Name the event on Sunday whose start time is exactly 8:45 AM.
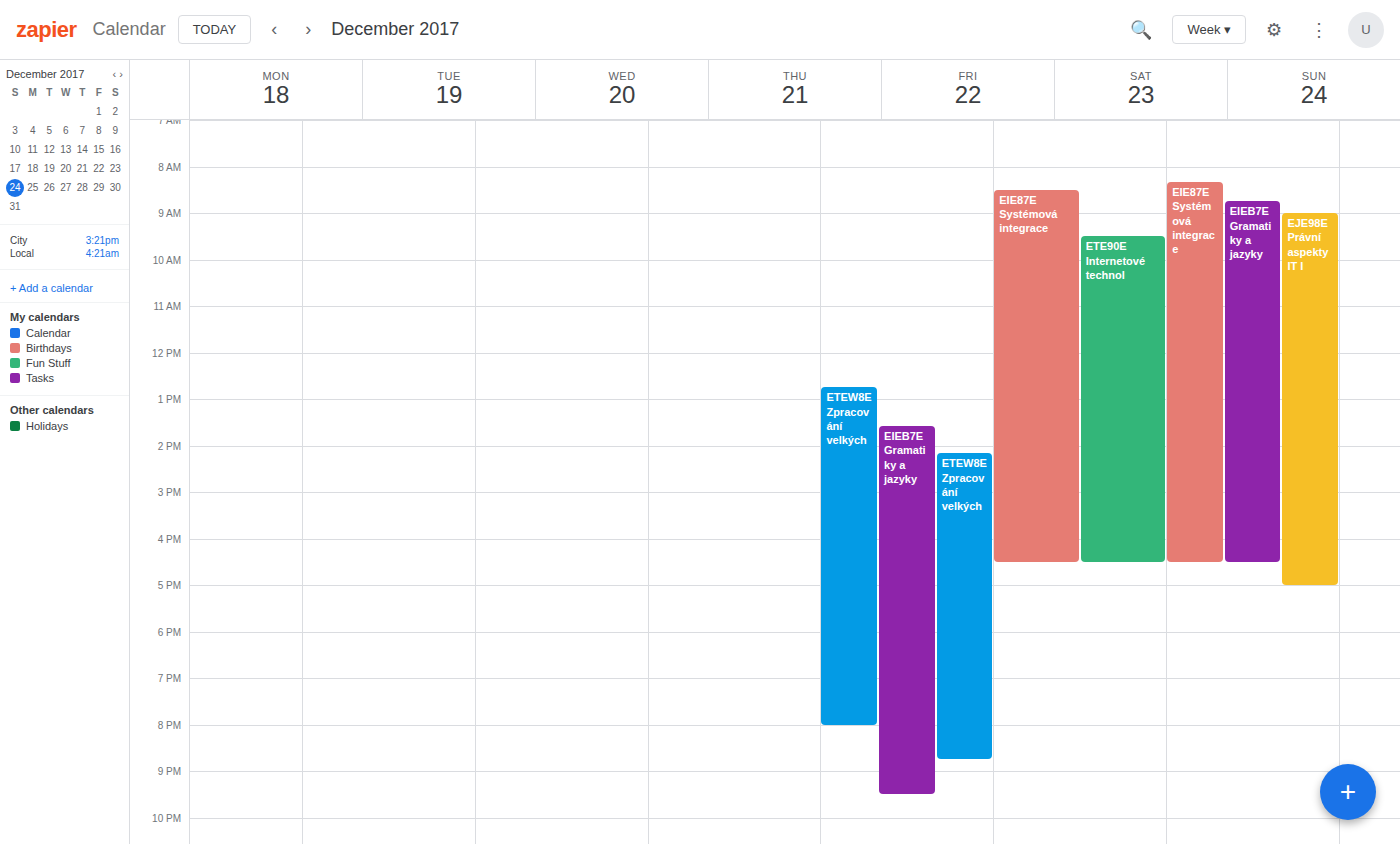
"EIEB7E Gramatiky a jazyky"